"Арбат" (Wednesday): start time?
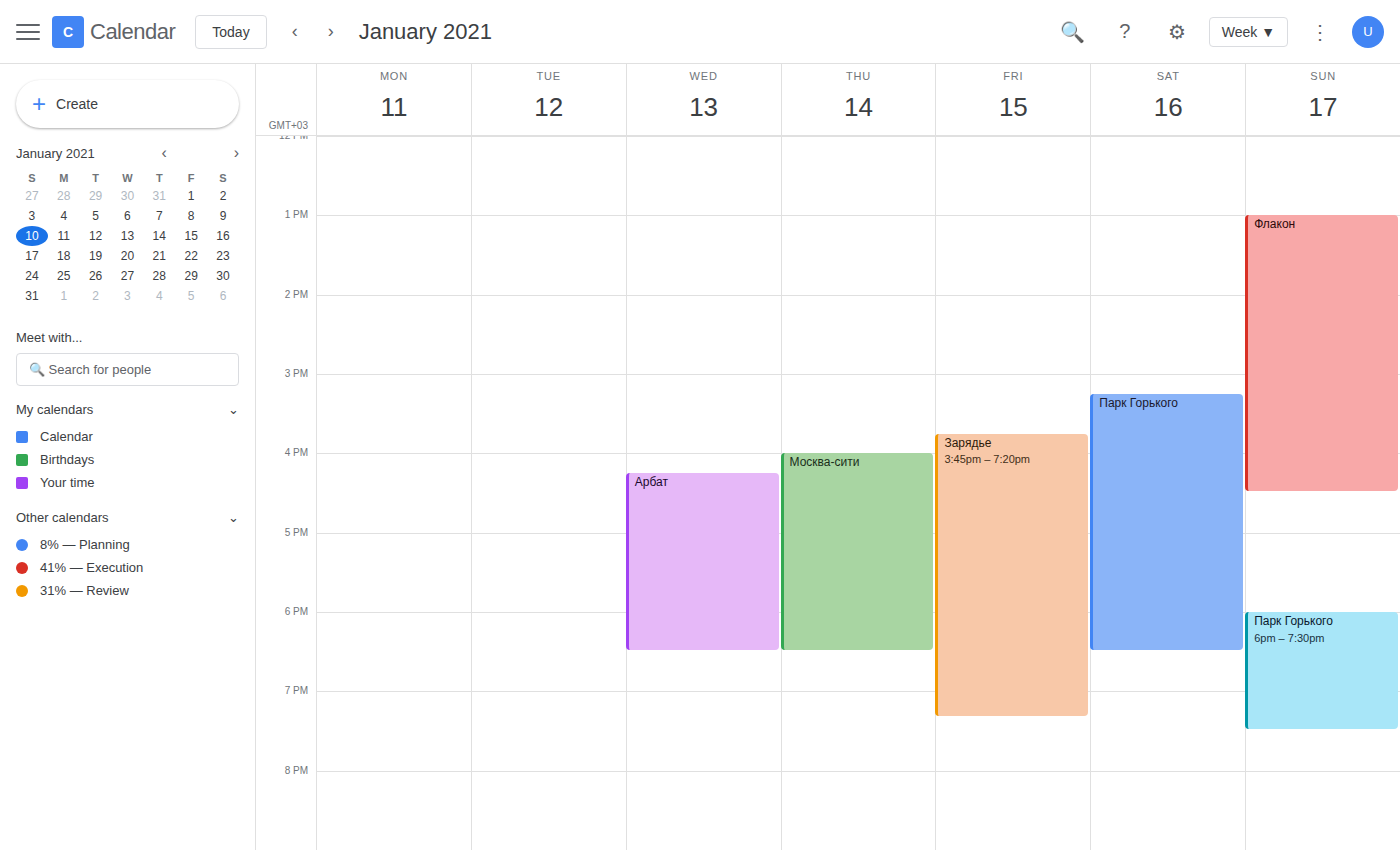
4:15 PM